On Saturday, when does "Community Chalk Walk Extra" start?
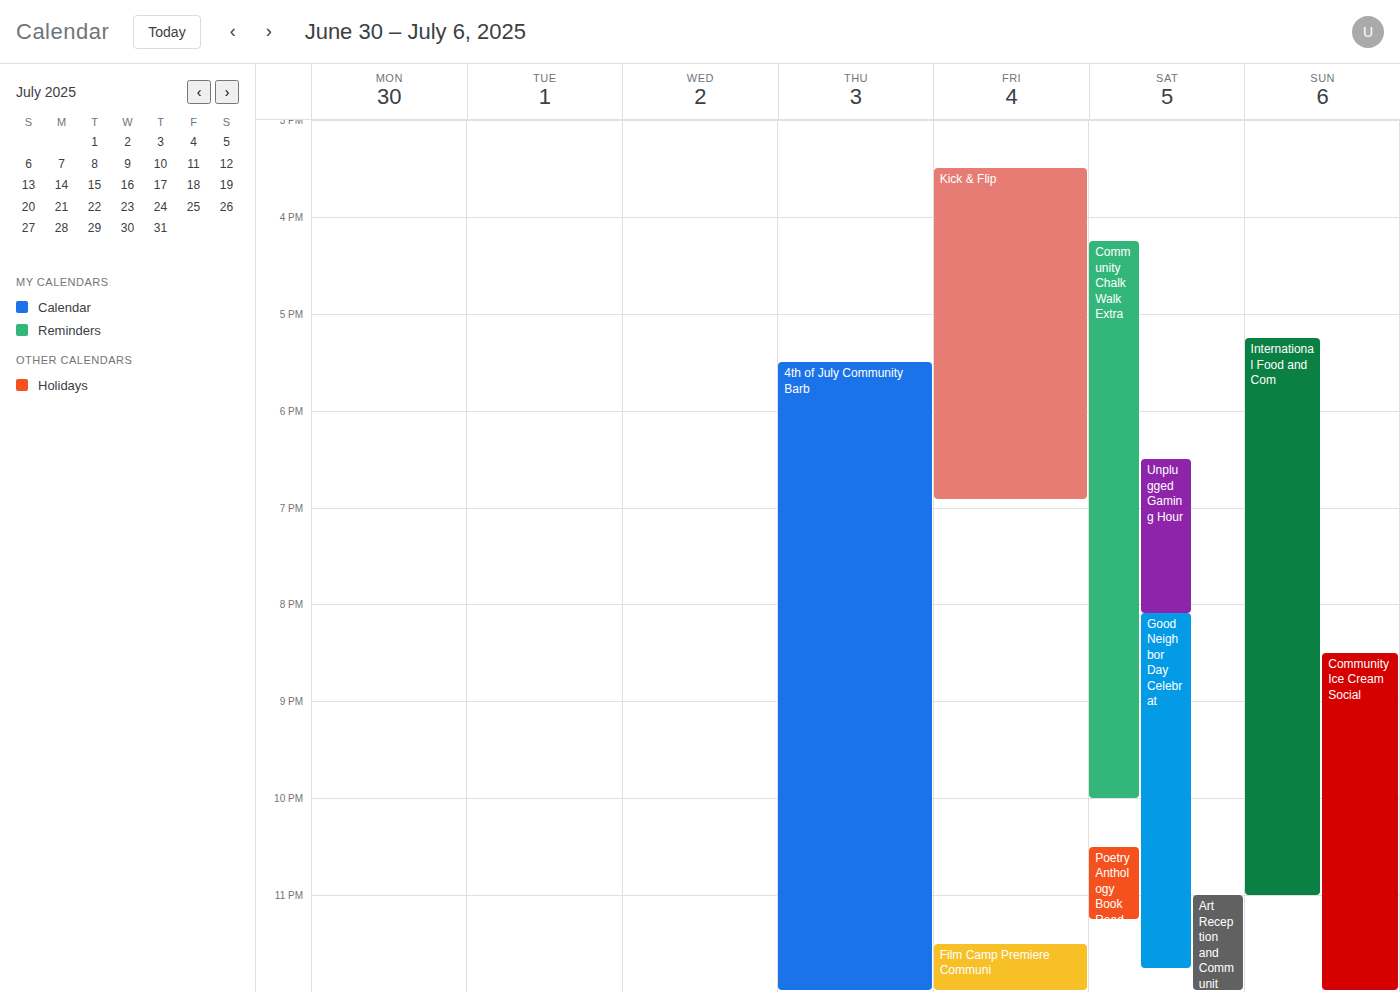
4:15 PM